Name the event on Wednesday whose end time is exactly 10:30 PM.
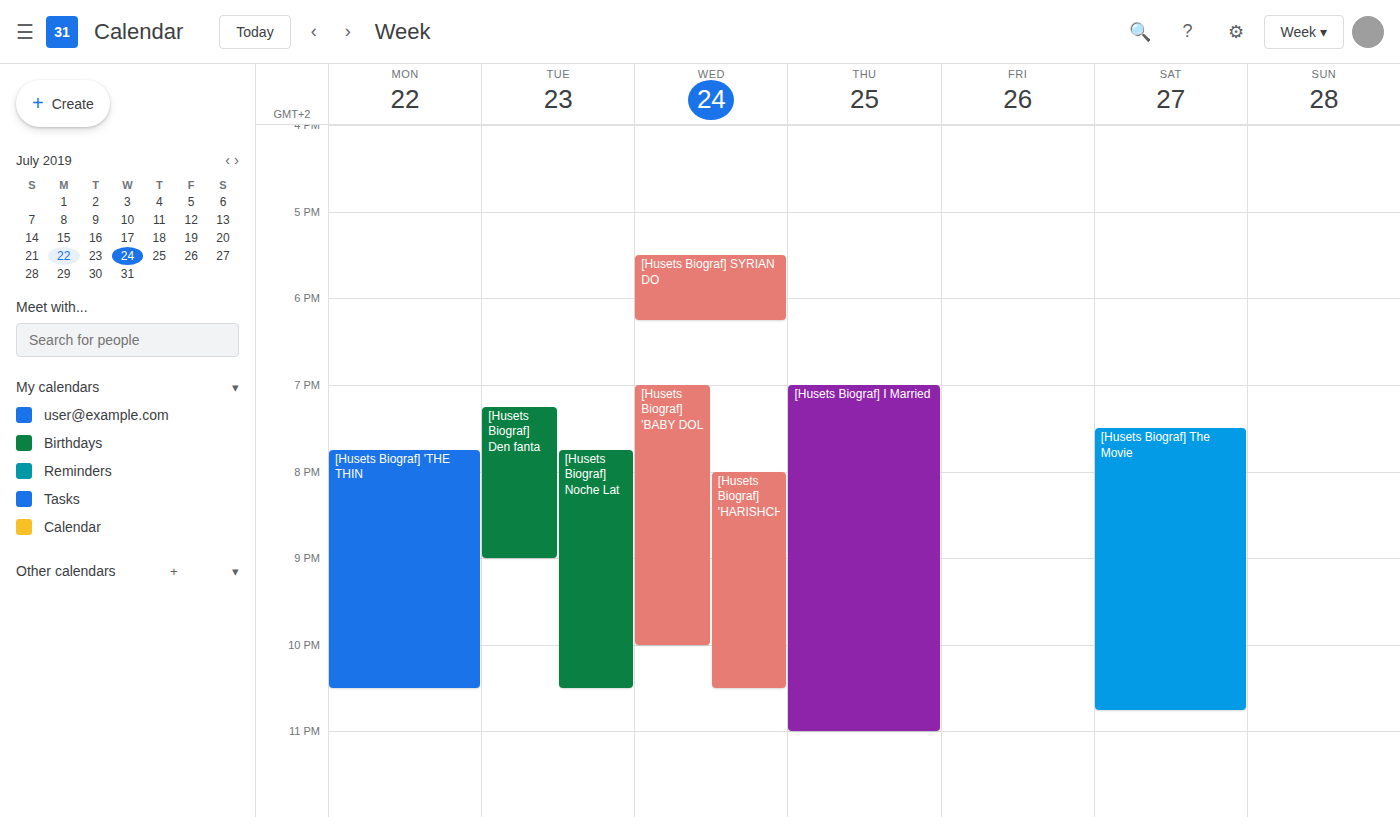
"[Husets Biograf] 'HARISHCH"